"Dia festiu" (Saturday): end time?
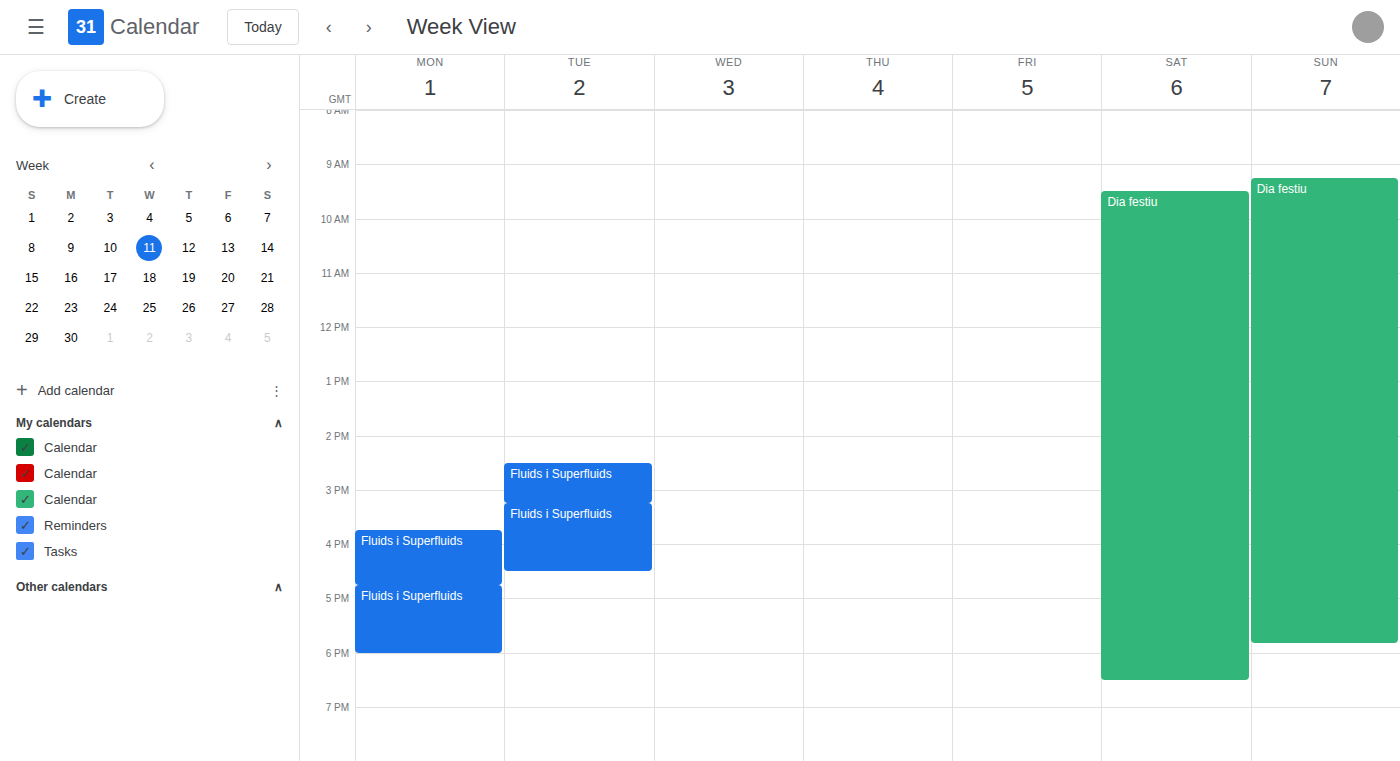
6:30 PM